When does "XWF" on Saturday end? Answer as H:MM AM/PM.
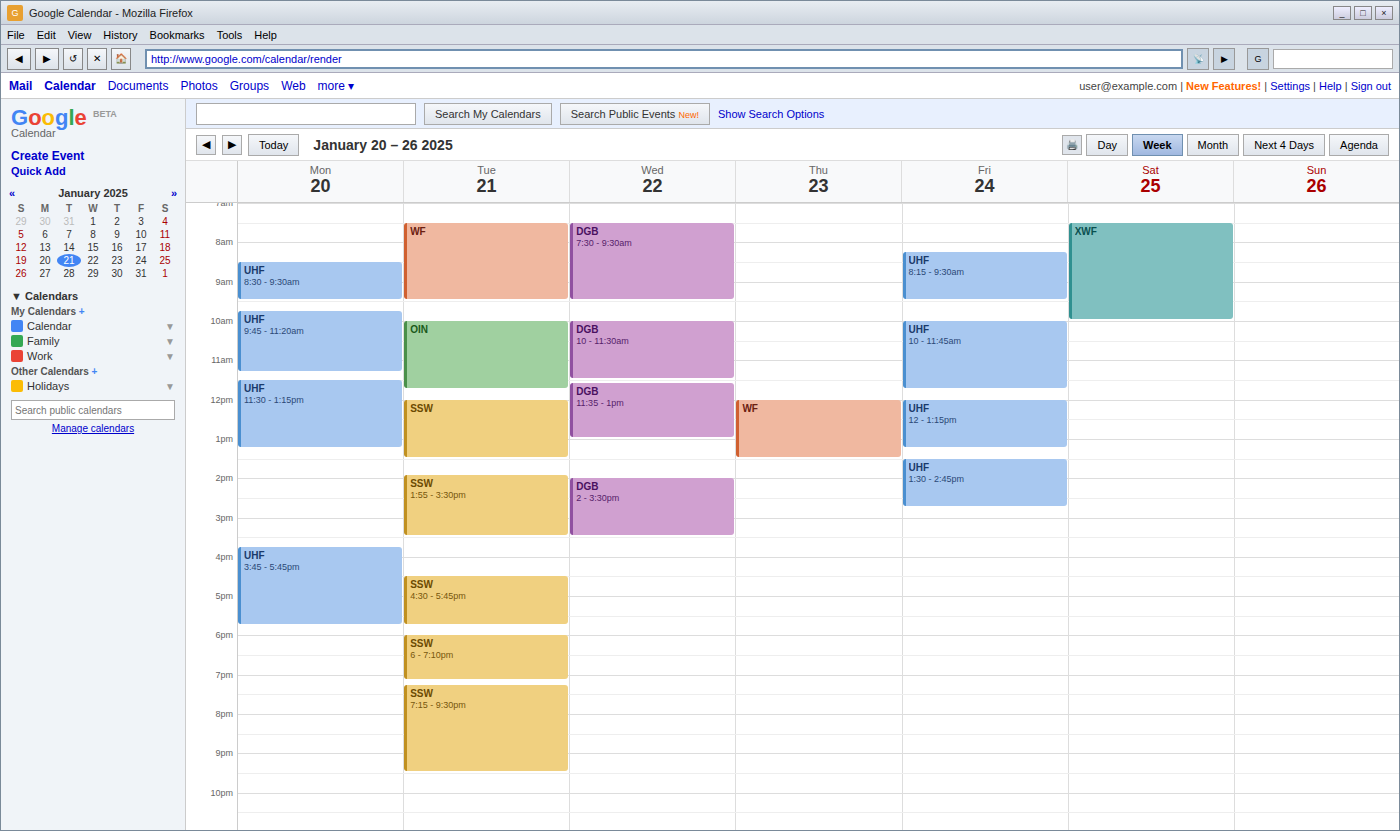
10:00 AM